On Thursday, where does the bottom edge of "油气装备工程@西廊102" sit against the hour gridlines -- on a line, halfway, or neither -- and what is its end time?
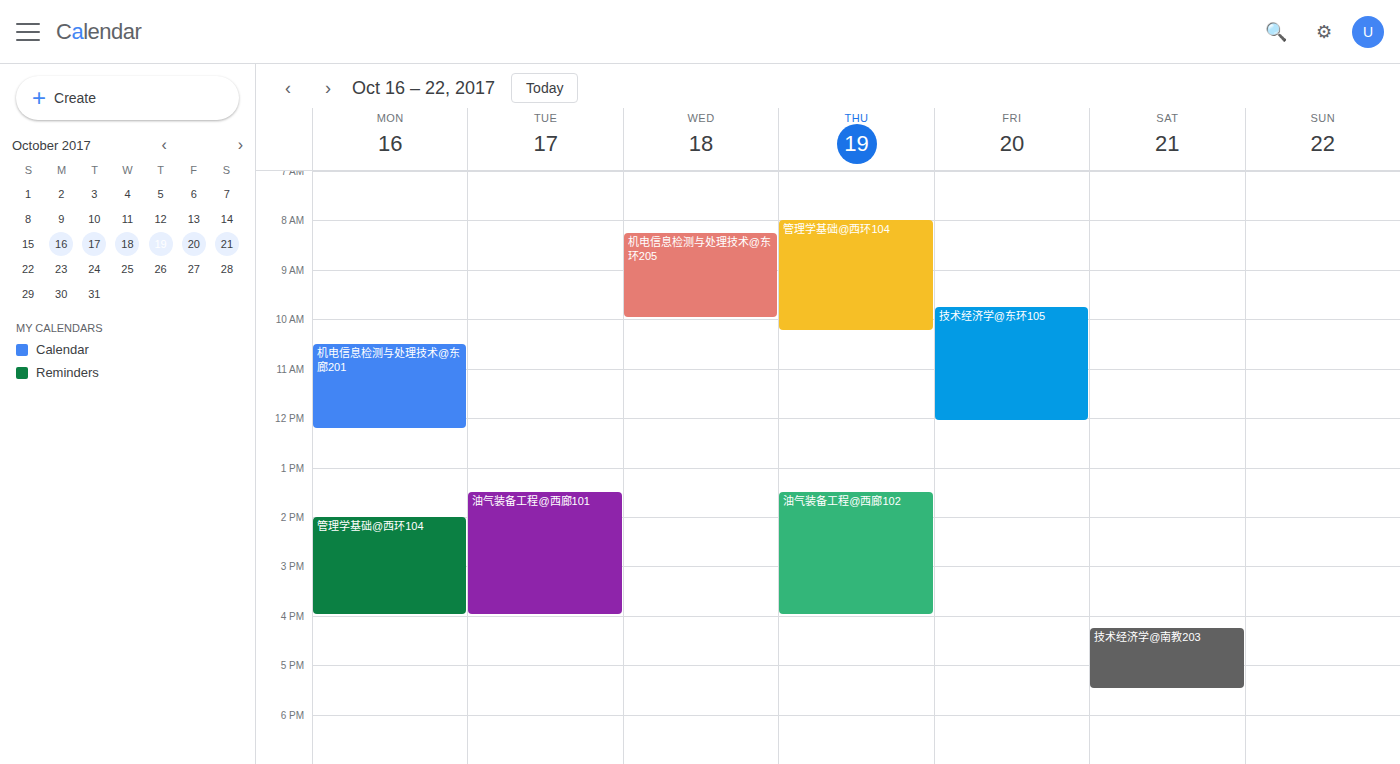
4:00 PM -- exactly on the 4 PM line.